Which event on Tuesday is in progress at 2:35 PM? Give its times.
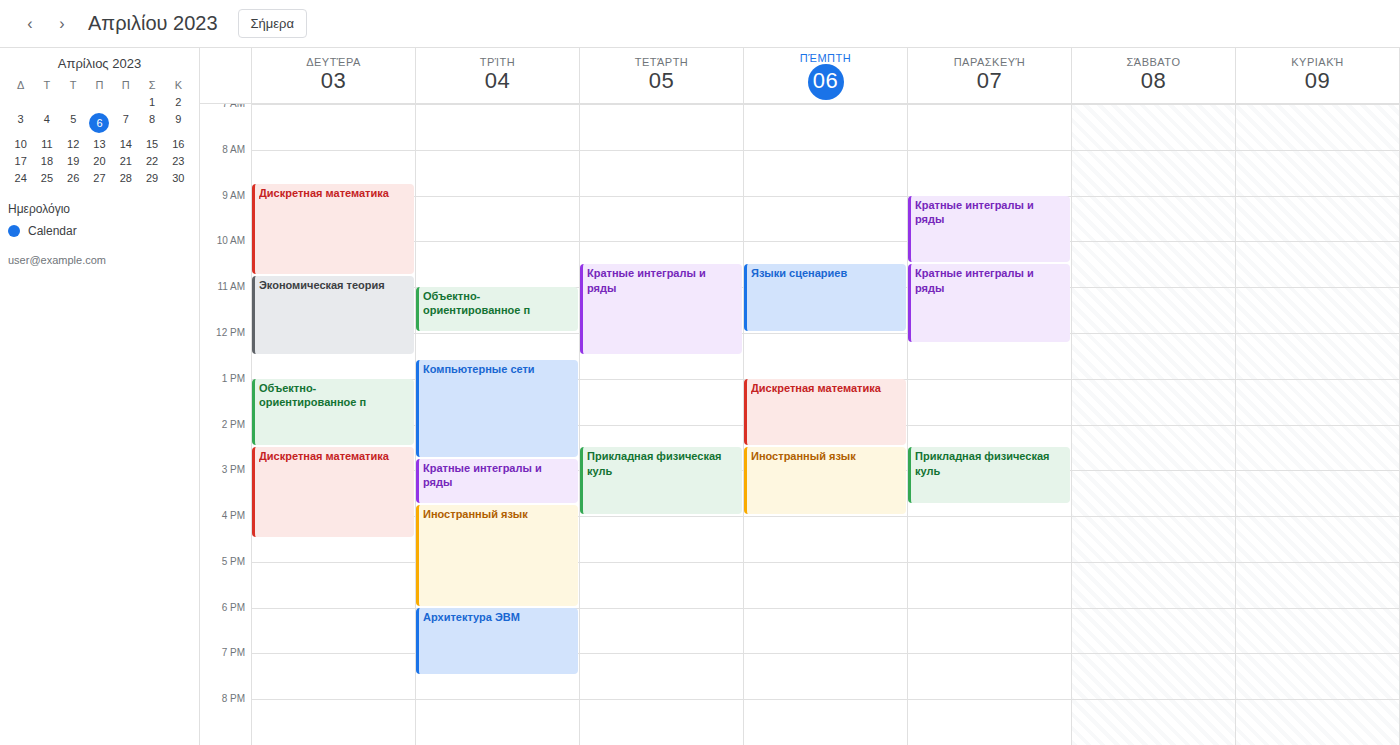
"Компьютерные сети", 12:35 PM to 2:45 PM